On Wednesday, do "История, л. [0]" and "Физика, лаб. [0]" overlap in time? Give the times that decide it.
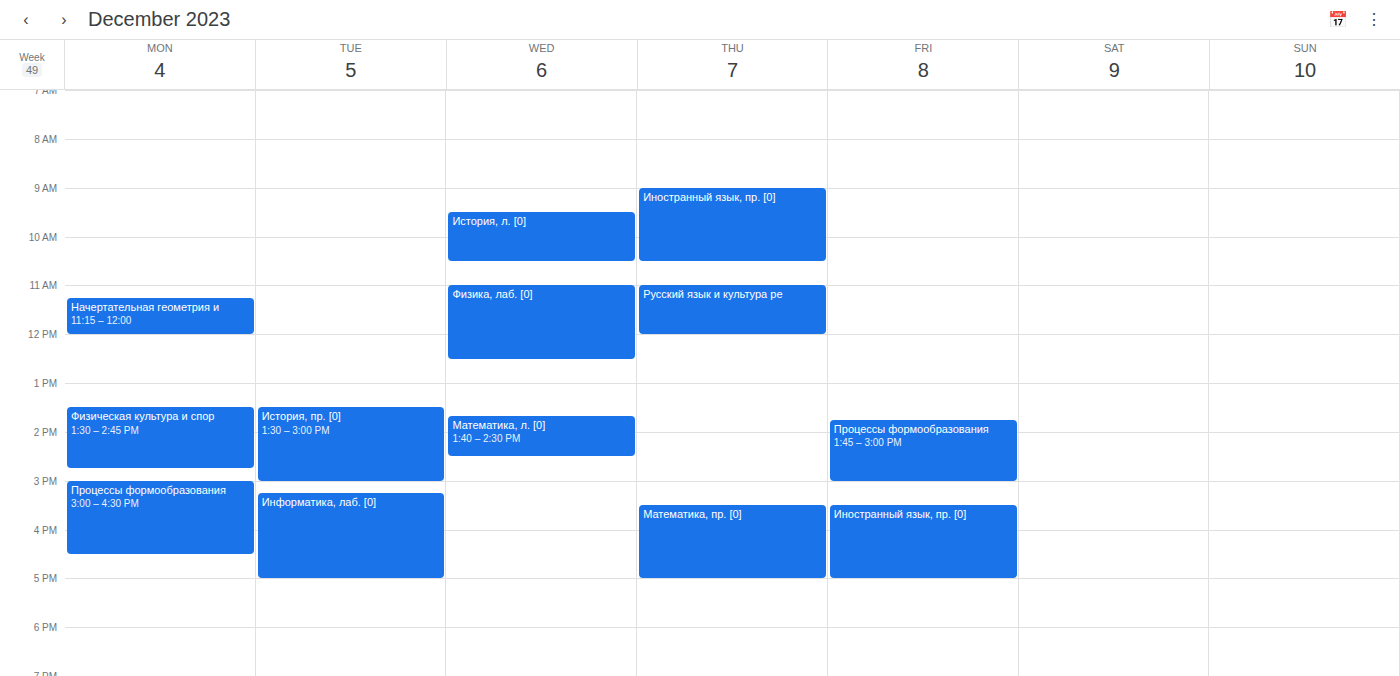
"История, л. [0]" ends at 10:30 and "Физика, лаб. [0]" starts at 11:00 -- no overlap.